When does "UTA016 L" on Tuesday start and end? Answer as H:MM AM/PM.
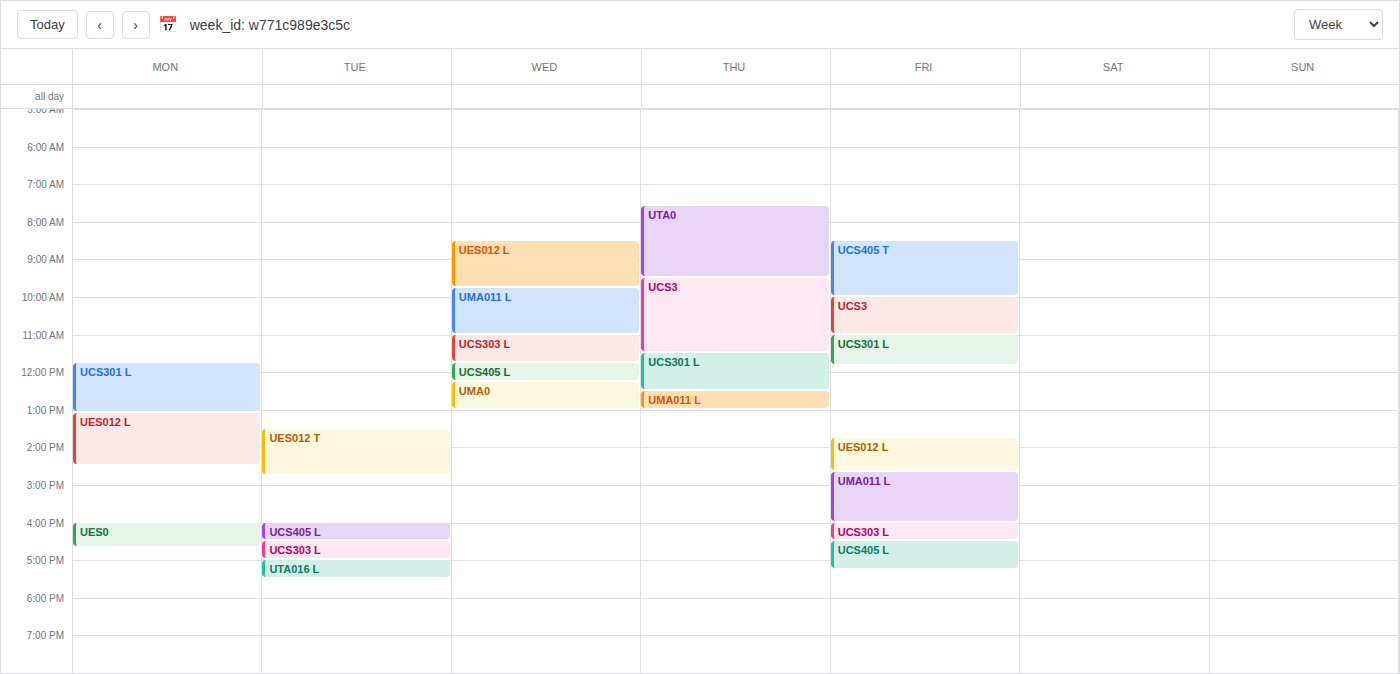
5:00 PM to 5:30 PM